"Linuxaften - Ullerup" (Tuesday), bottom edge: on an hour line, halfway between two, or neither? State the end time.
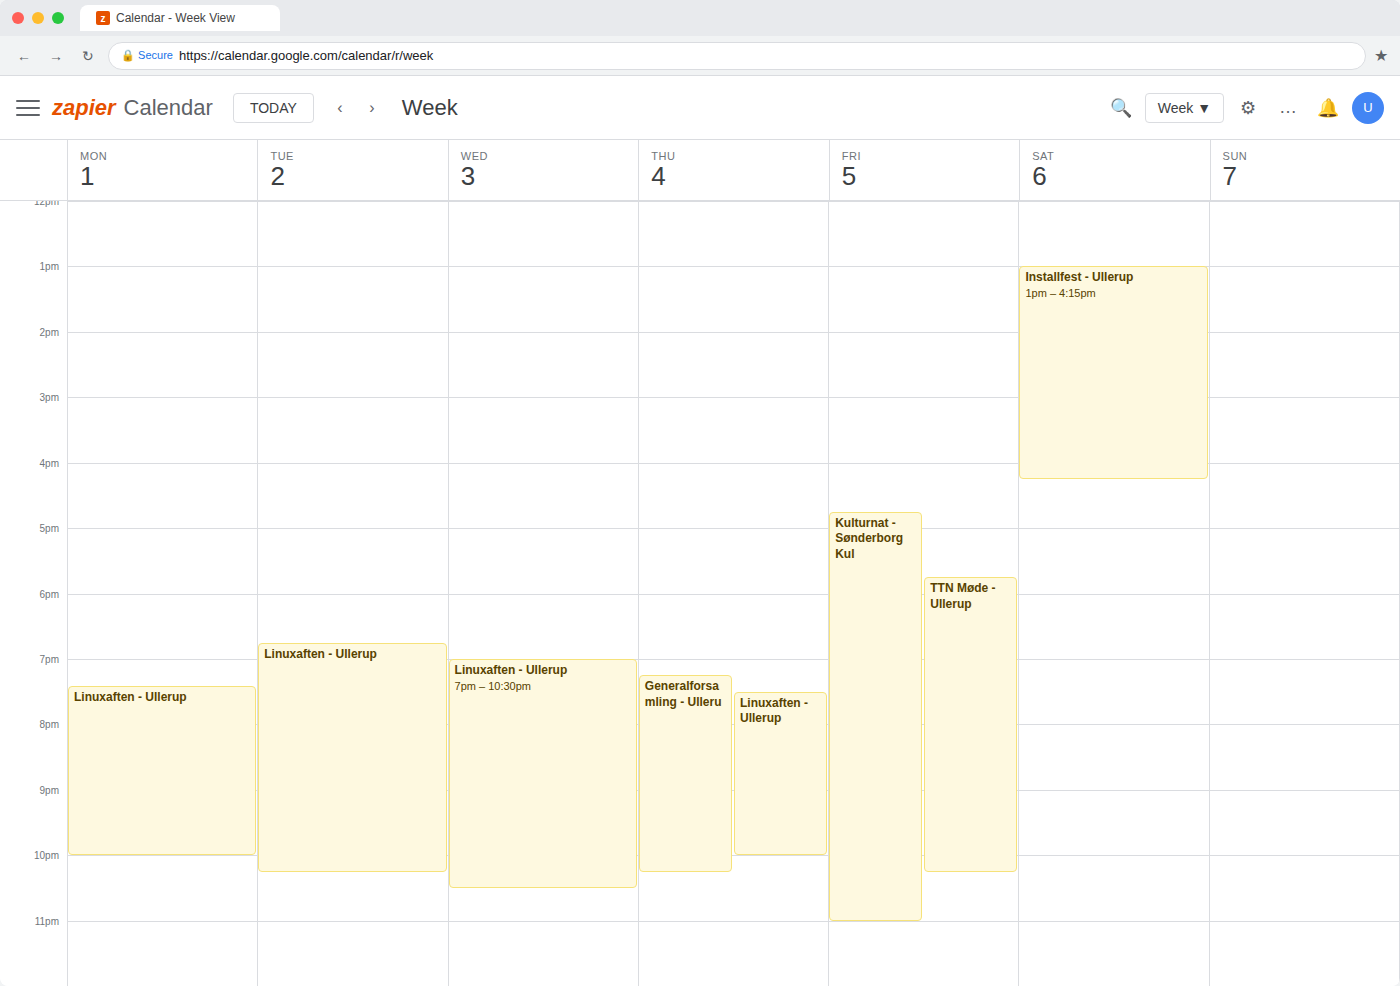
10:15 PM -- neither: a quarter of the way from the 10 PM line to the 11 PM line.